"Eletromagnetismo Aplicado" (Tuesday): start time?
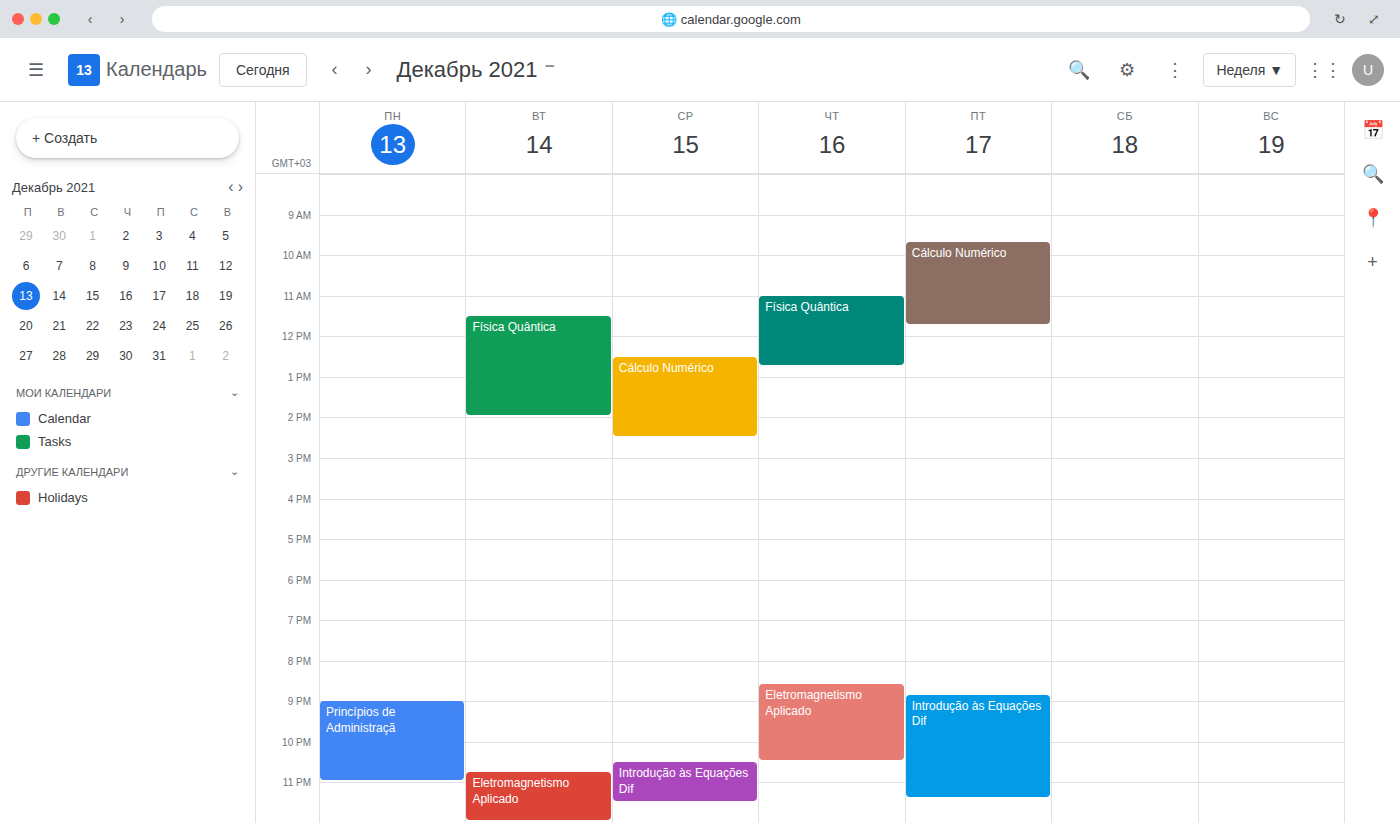
10:45 PM